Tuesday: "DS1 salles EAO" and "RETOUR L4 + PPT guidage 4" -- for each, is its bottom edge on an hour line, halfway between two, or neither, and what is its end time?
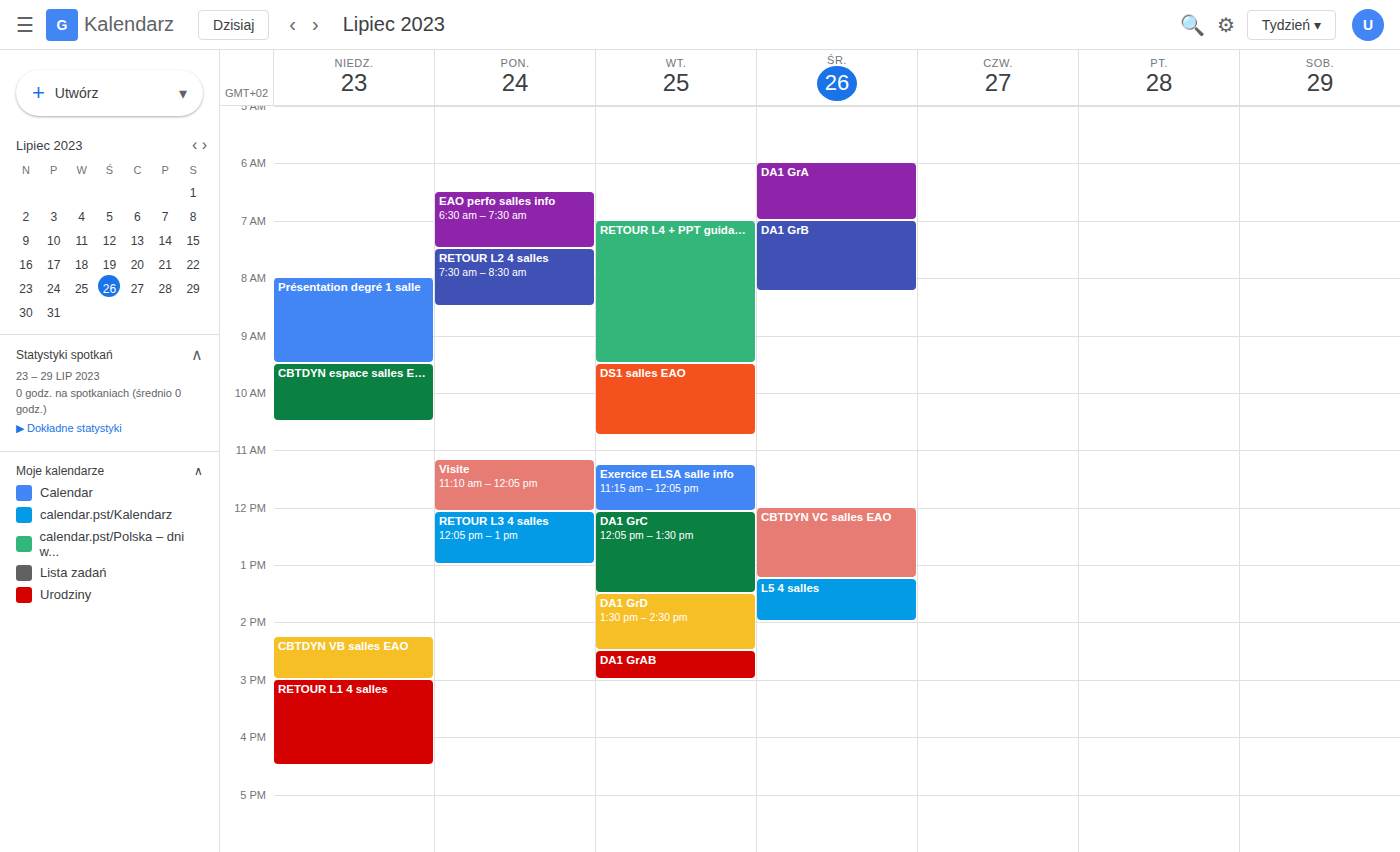
"DS1 salles EAO": 10:45 AM, neither: three quarters of the way from the 10 AM line to the 11 AM line. "RETOUR L4 + PPT guidage 4": 9:30 AM, halfway between the 9 AM and 10 AM lines.